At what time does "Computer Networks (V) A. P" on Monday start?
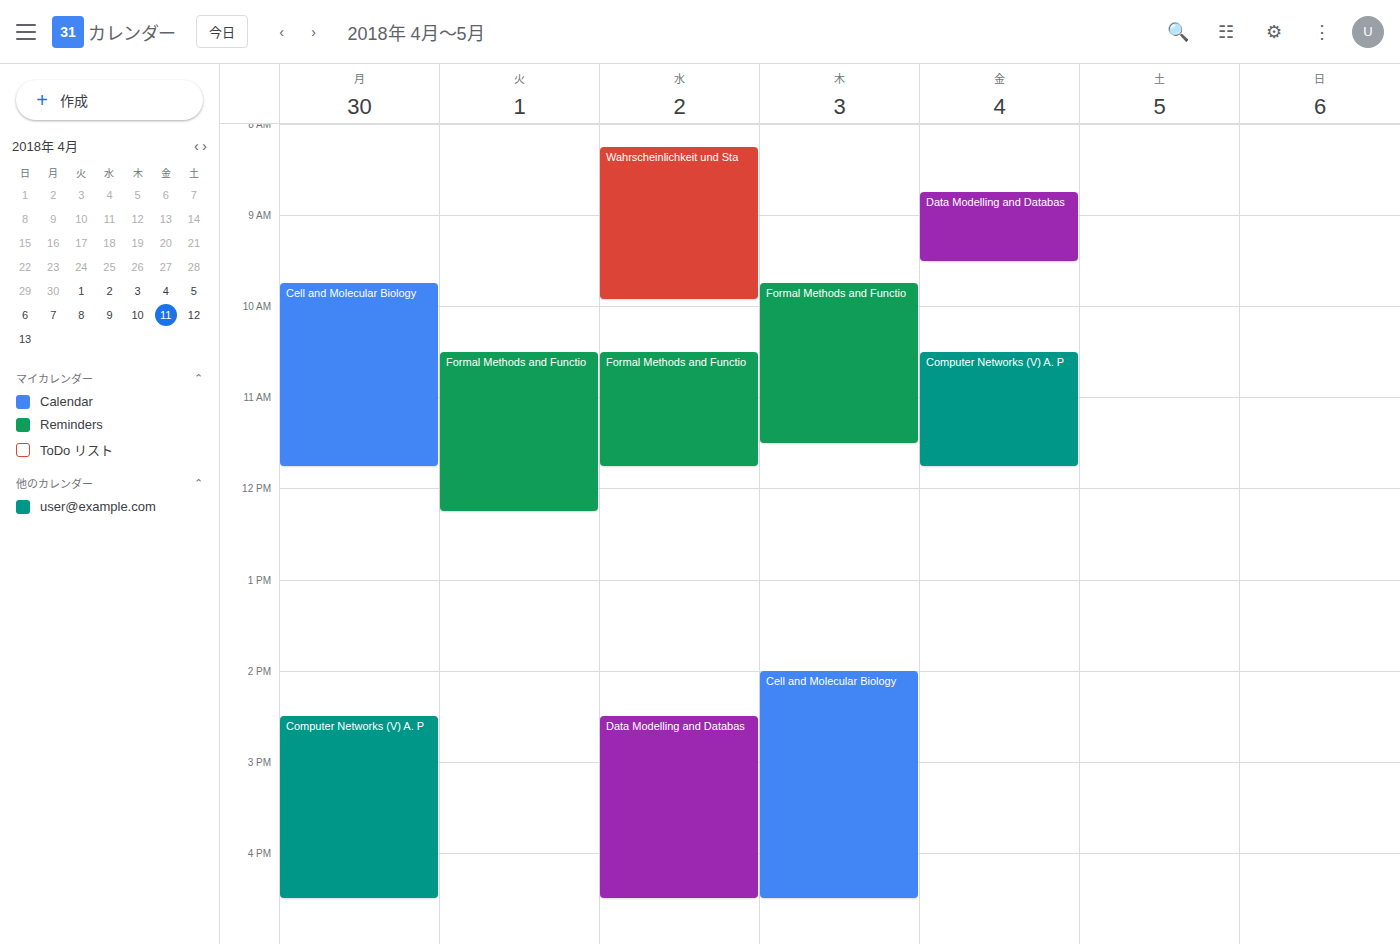
2:30 PM